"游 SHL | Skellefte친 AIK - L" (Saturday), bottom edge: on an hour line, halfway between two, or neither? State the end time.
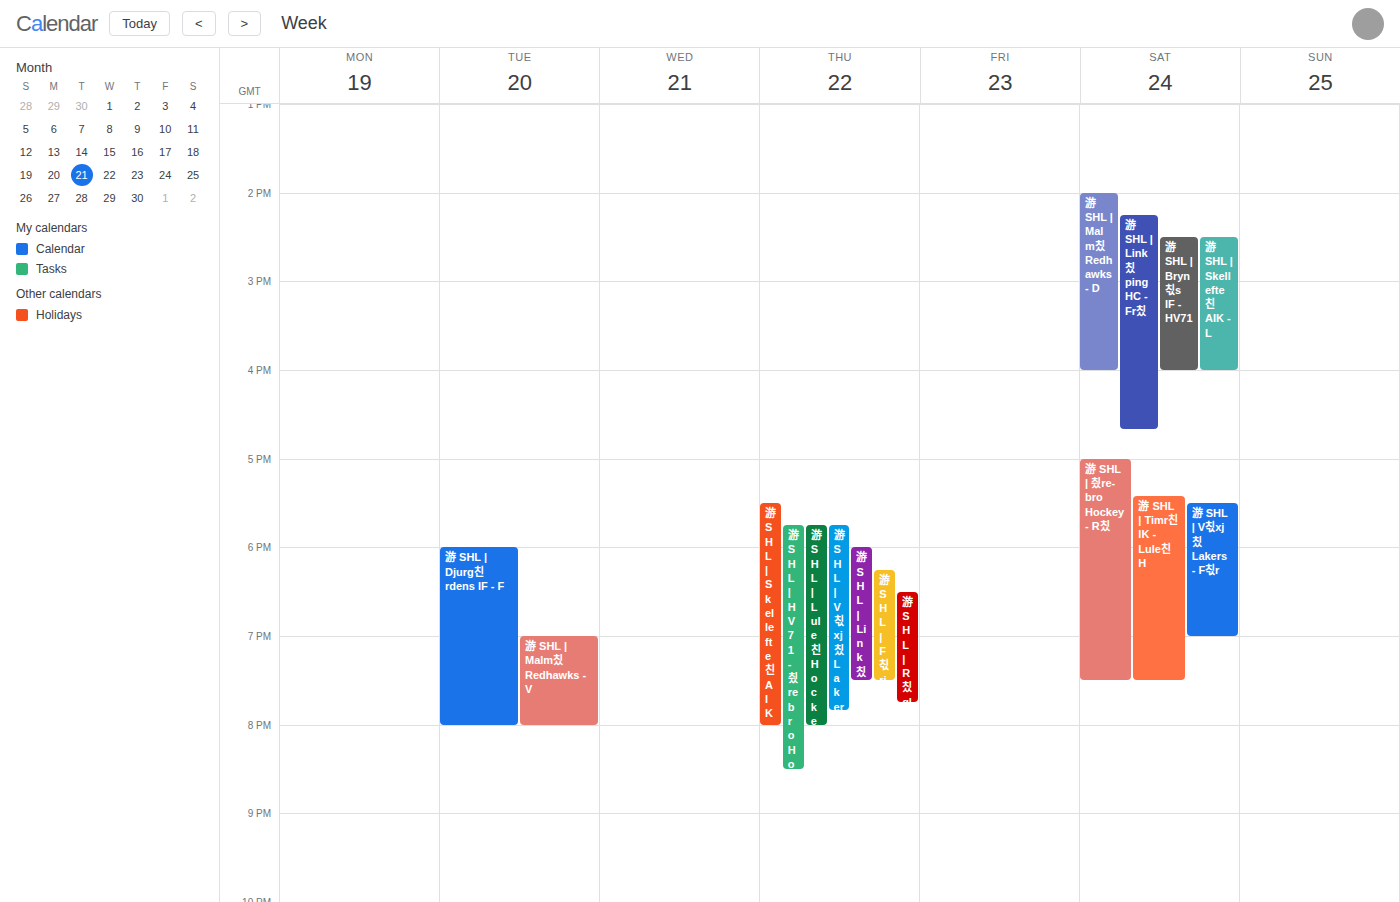
4:00 PM -- exactly on the 4 PM line.